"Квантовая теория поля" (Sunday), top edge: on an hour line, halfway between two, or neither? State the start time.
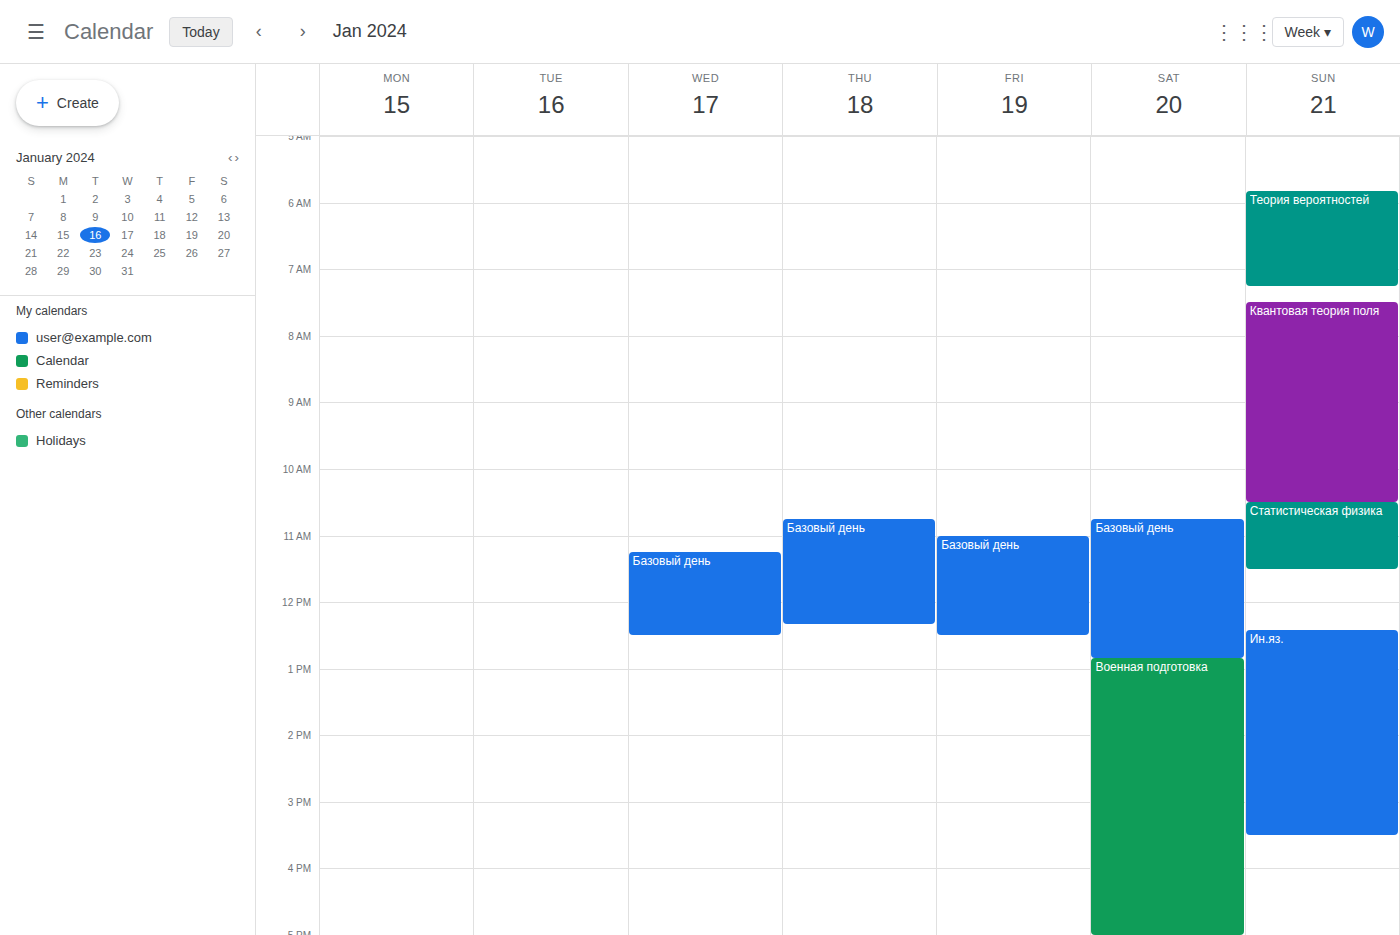
7:30 AM -- halfway between the 7 AM and 8 AM lines.